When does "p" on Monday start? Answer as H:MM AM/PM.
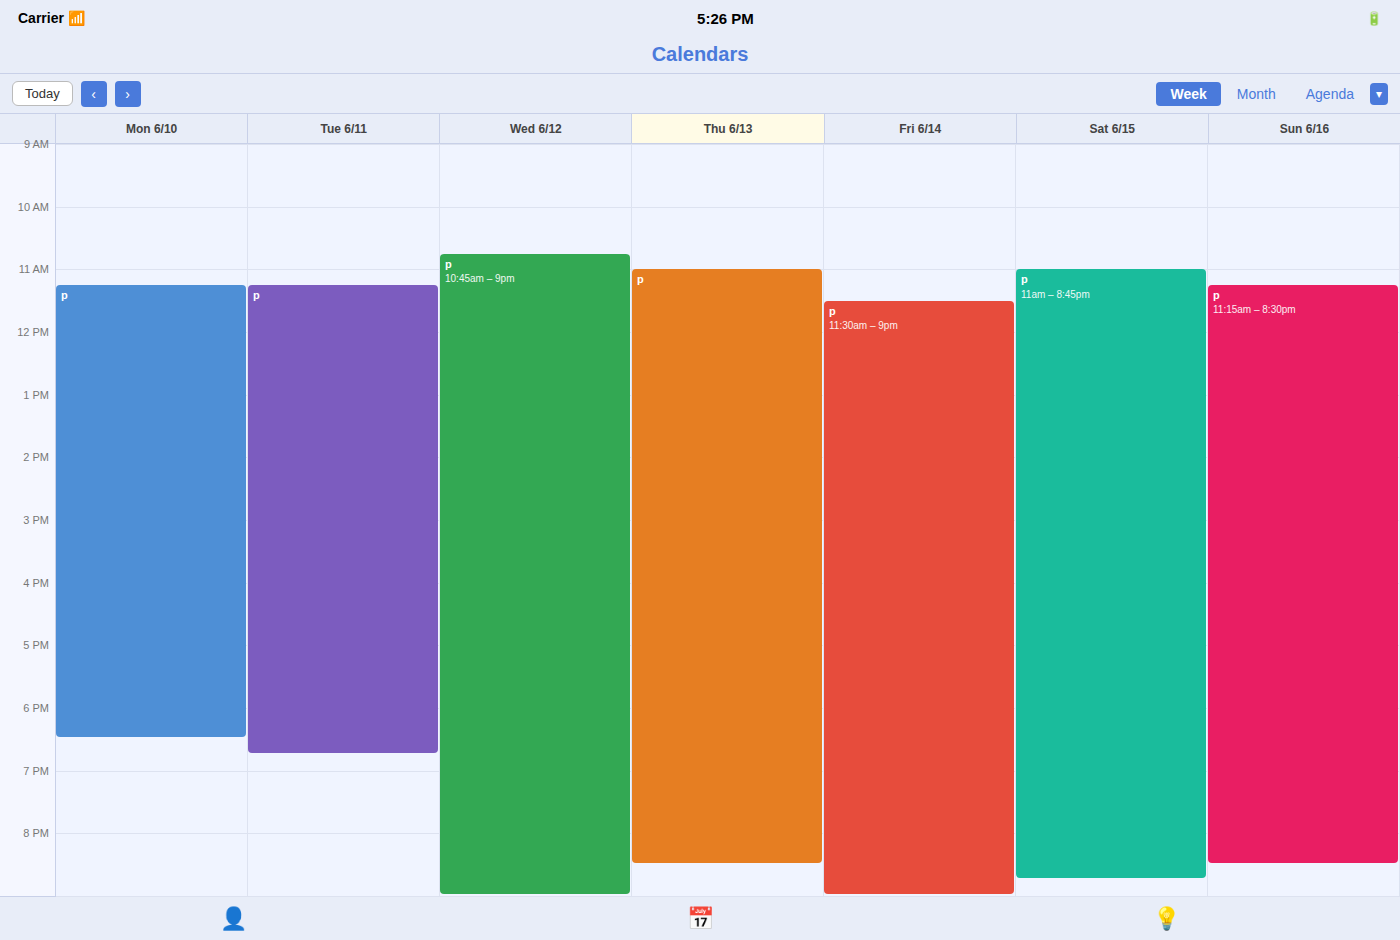
11:15 AM